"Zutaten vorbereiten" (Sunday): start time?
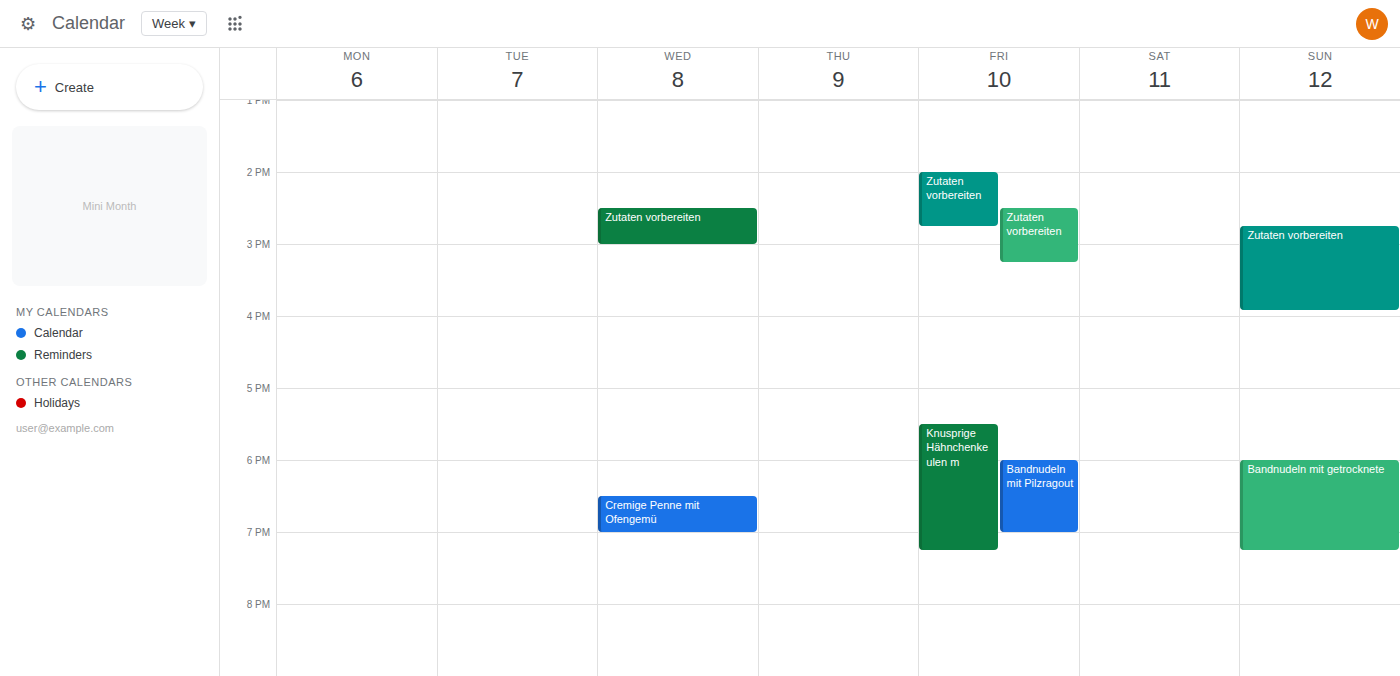
2:45 PM